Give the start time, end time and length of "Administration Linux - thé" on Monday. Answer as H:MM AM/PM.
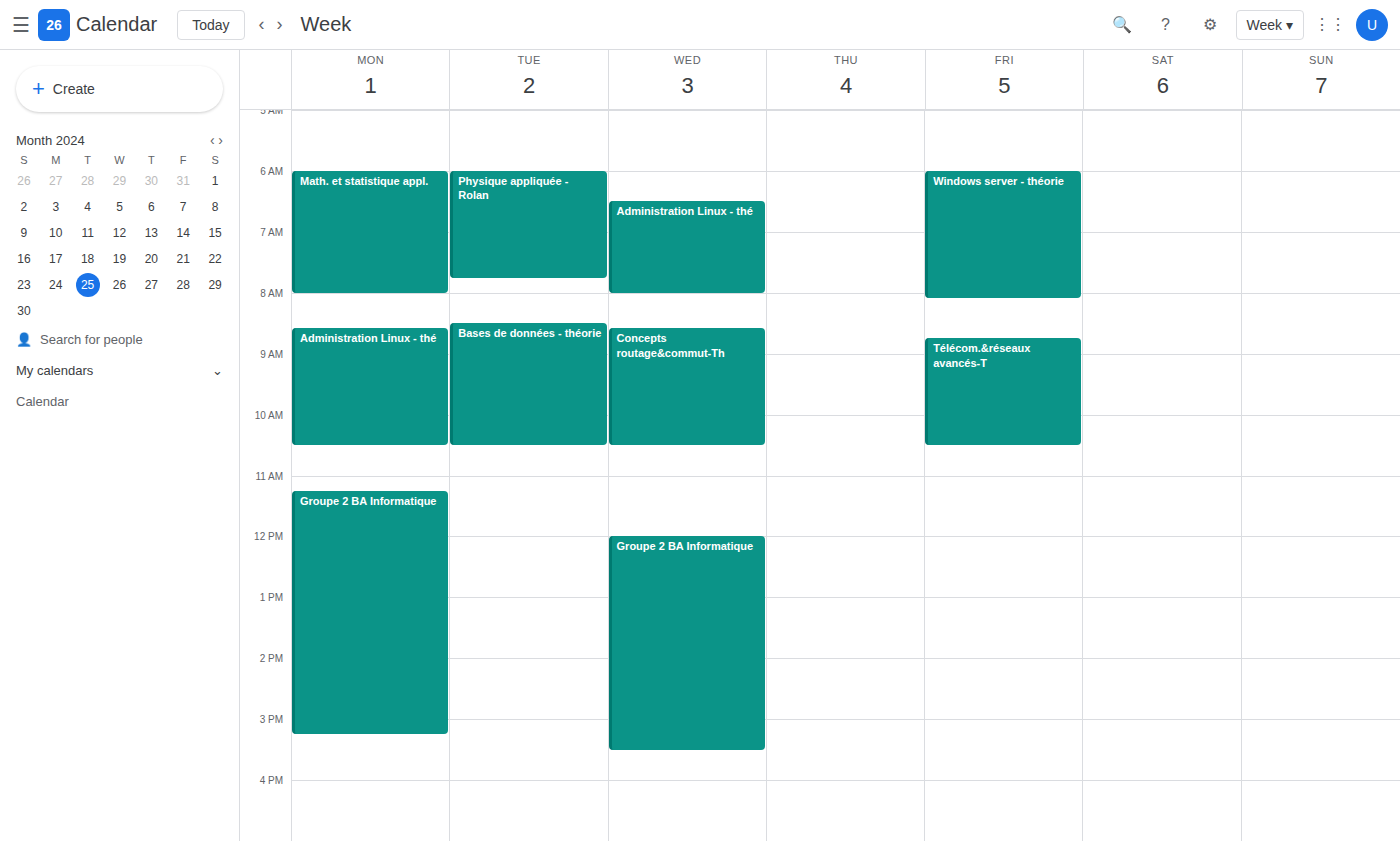
8:35 AM to 10:30 AM, 1 hour 55 minutes